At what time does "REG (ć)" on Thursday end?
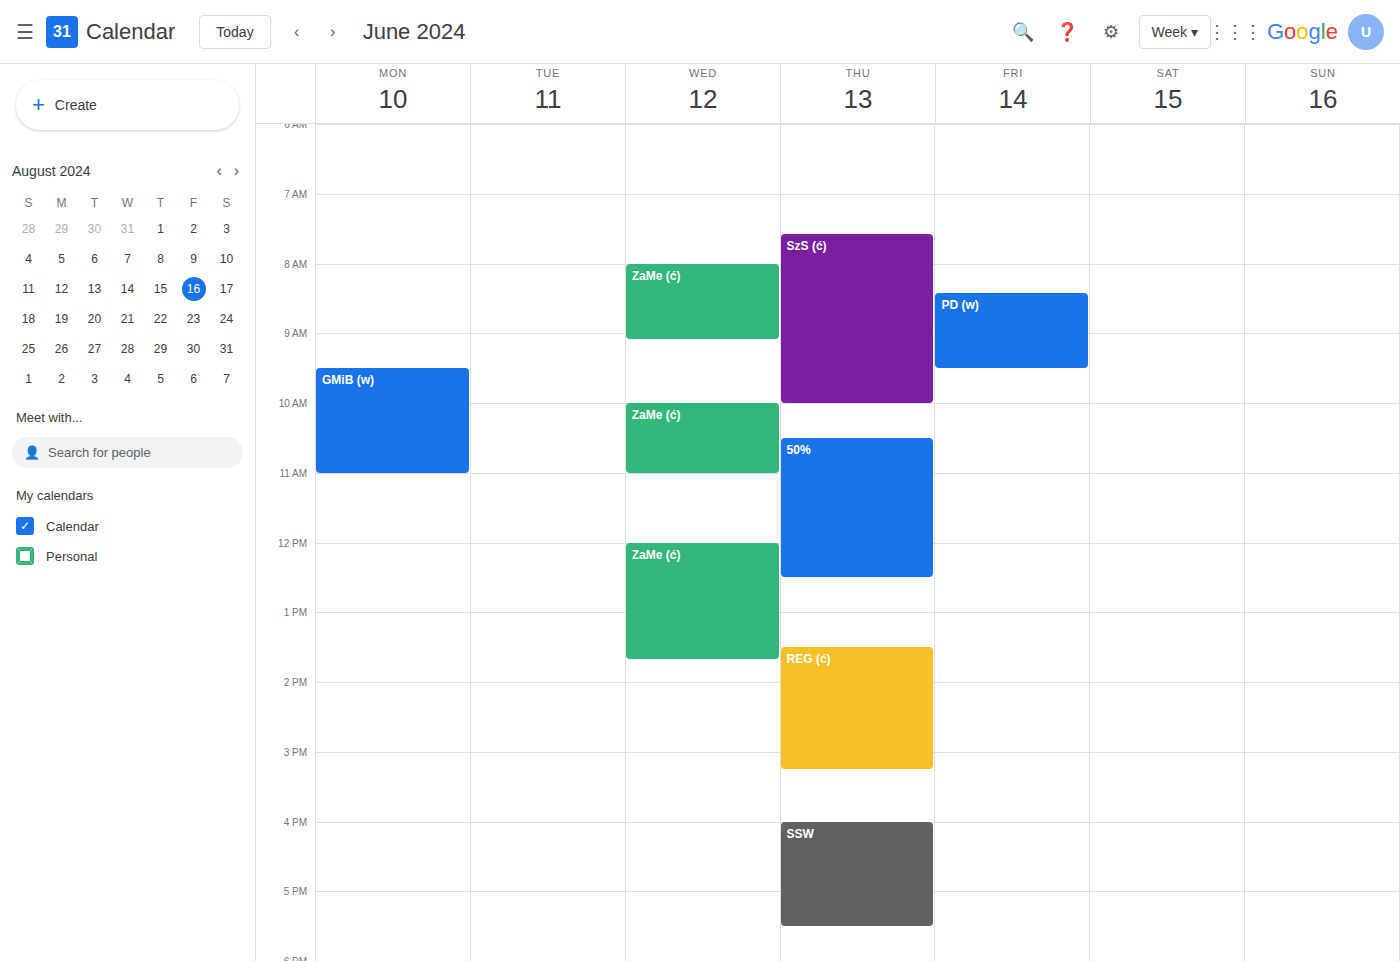
3:15 PM